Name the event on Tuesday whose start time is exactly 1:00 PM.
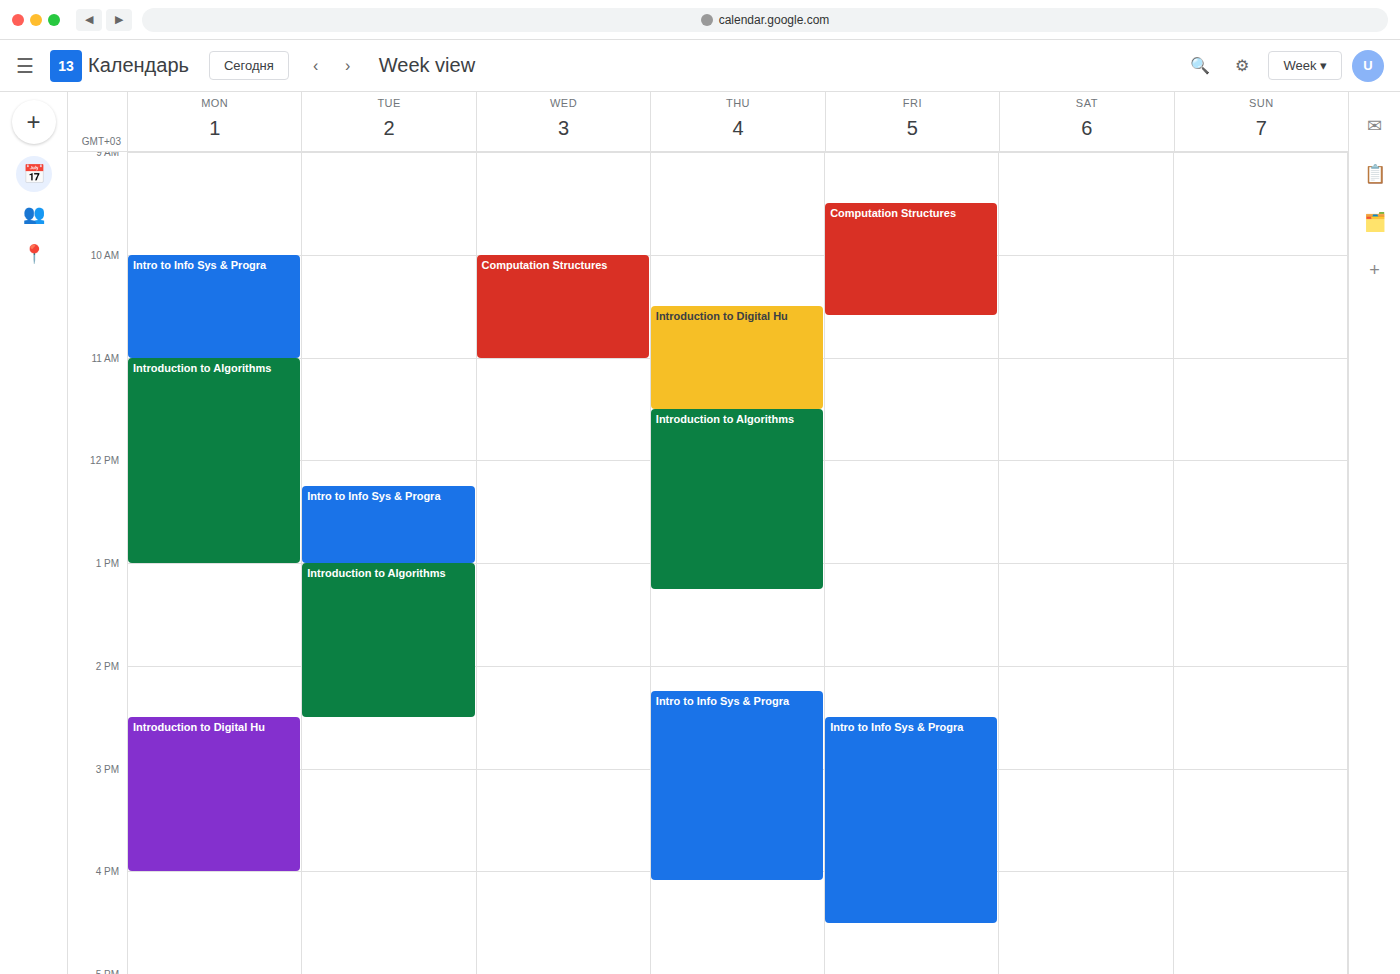
"Introduction to Algorithms"